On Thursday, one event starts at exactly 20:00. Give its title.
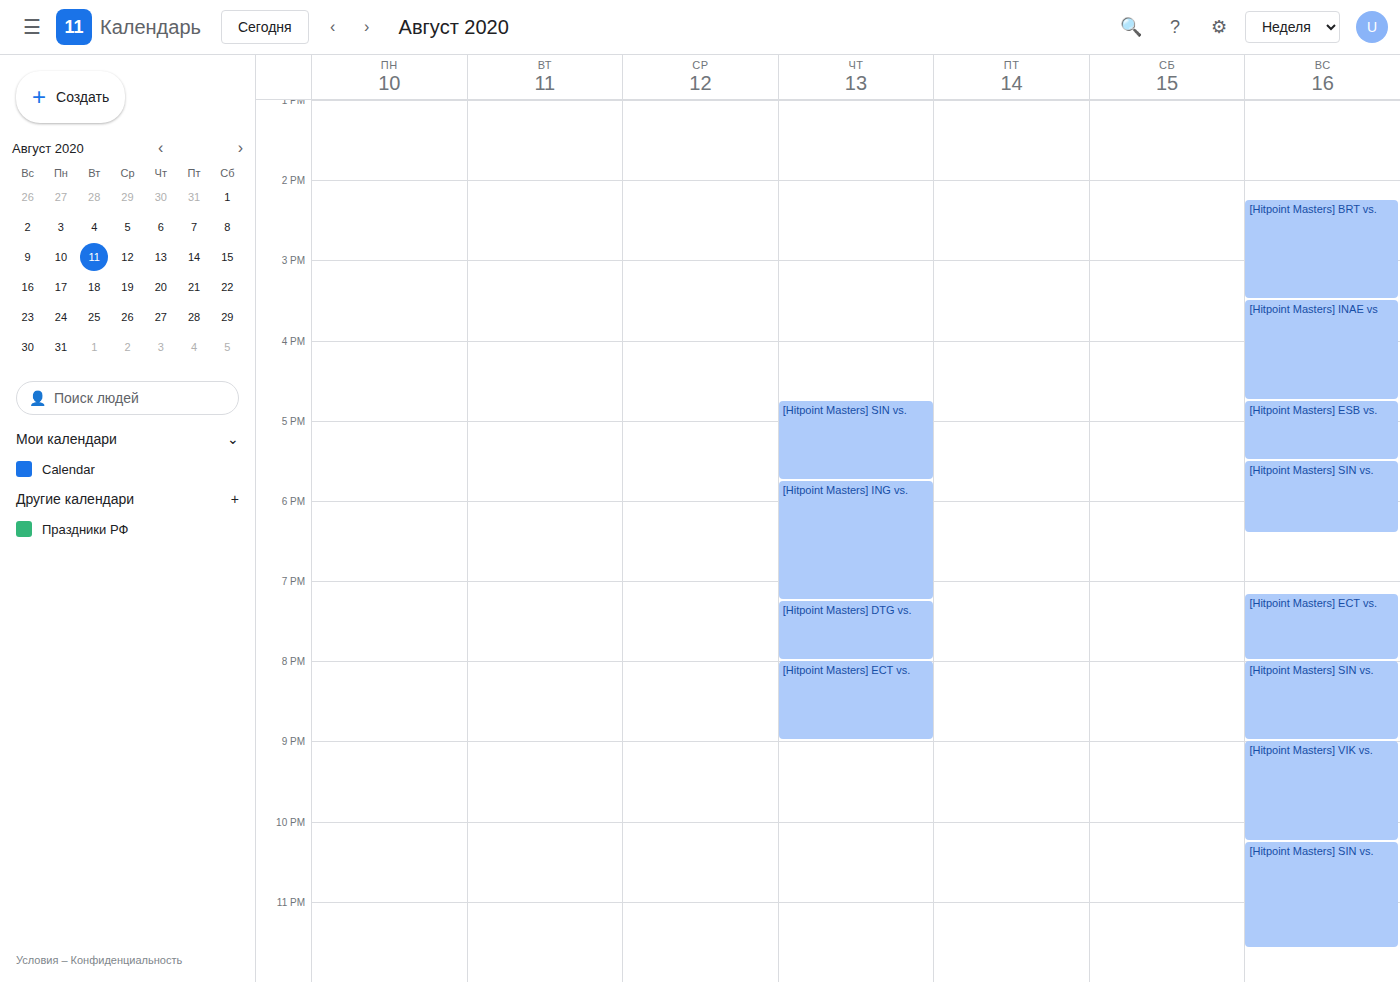
"[Hitpoint Masters] ECT vs."